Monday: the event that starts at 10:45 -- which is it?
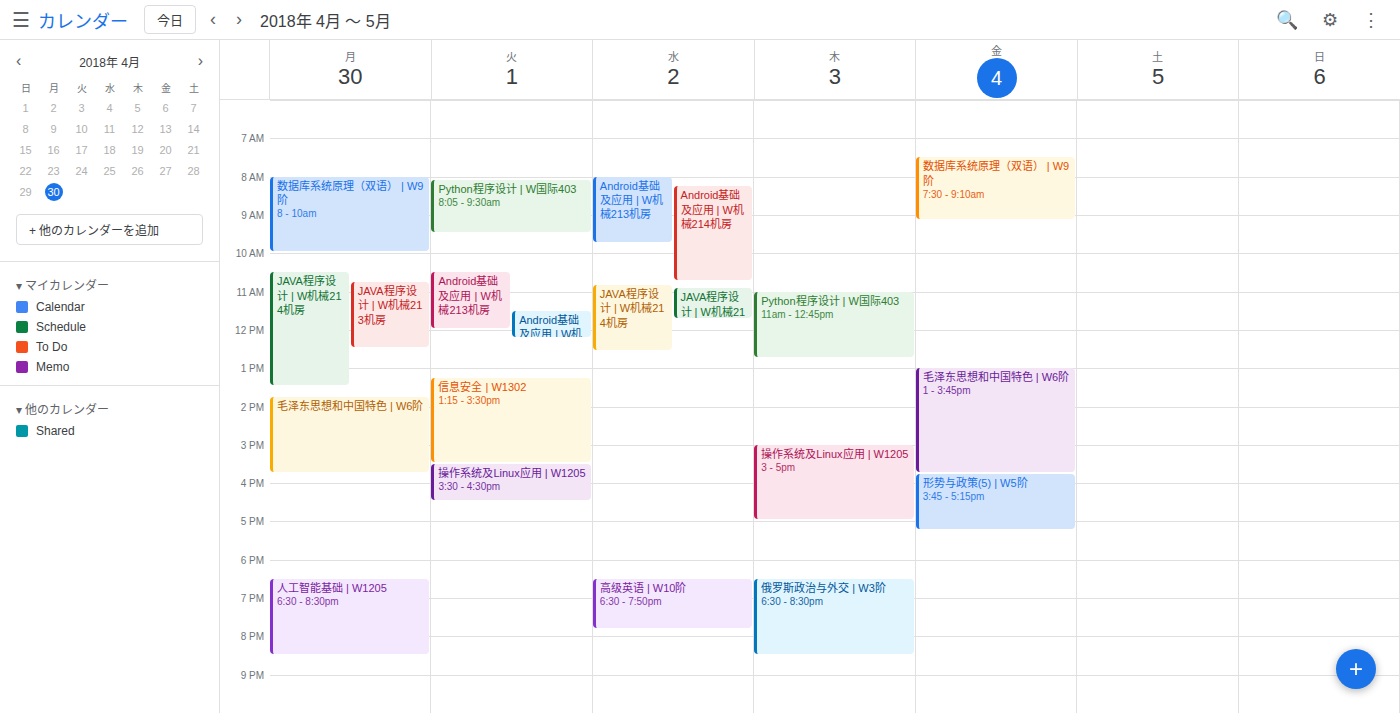
"JAVA程序设计 | W机械213机房"